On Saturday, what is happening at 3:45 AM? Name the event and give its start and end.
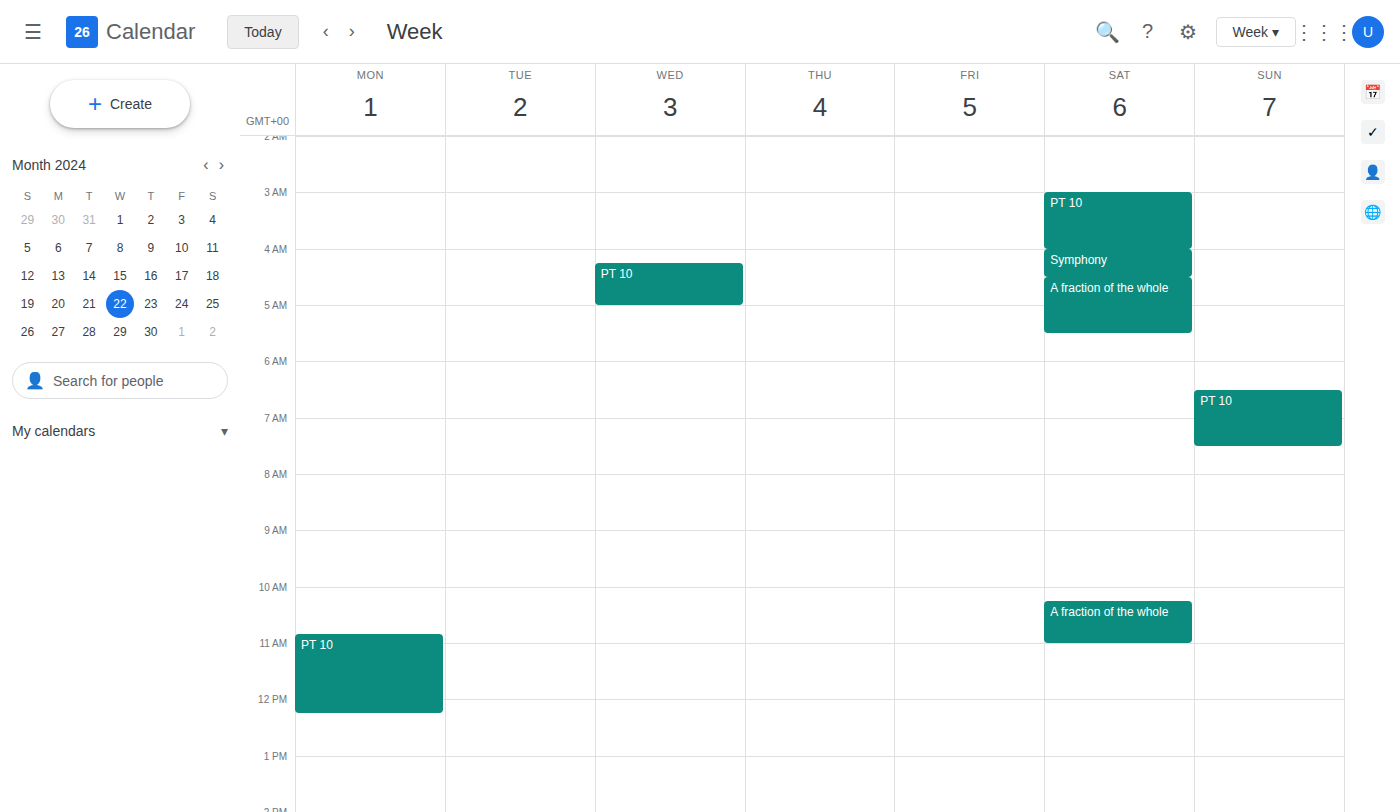
"PT 10", 3:00 AM to 4:00 AM